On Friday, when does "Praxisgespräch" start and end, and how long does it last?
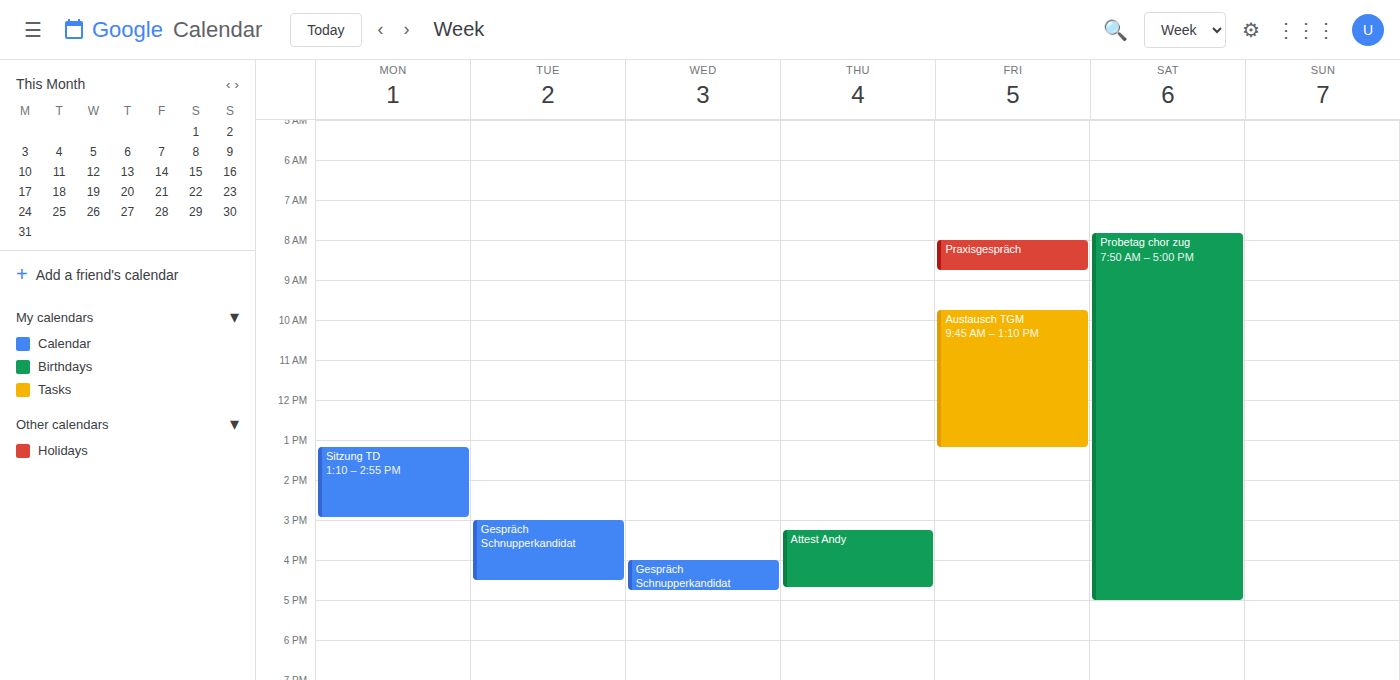
8:00 AM to 8:45 AM, 45 minutes